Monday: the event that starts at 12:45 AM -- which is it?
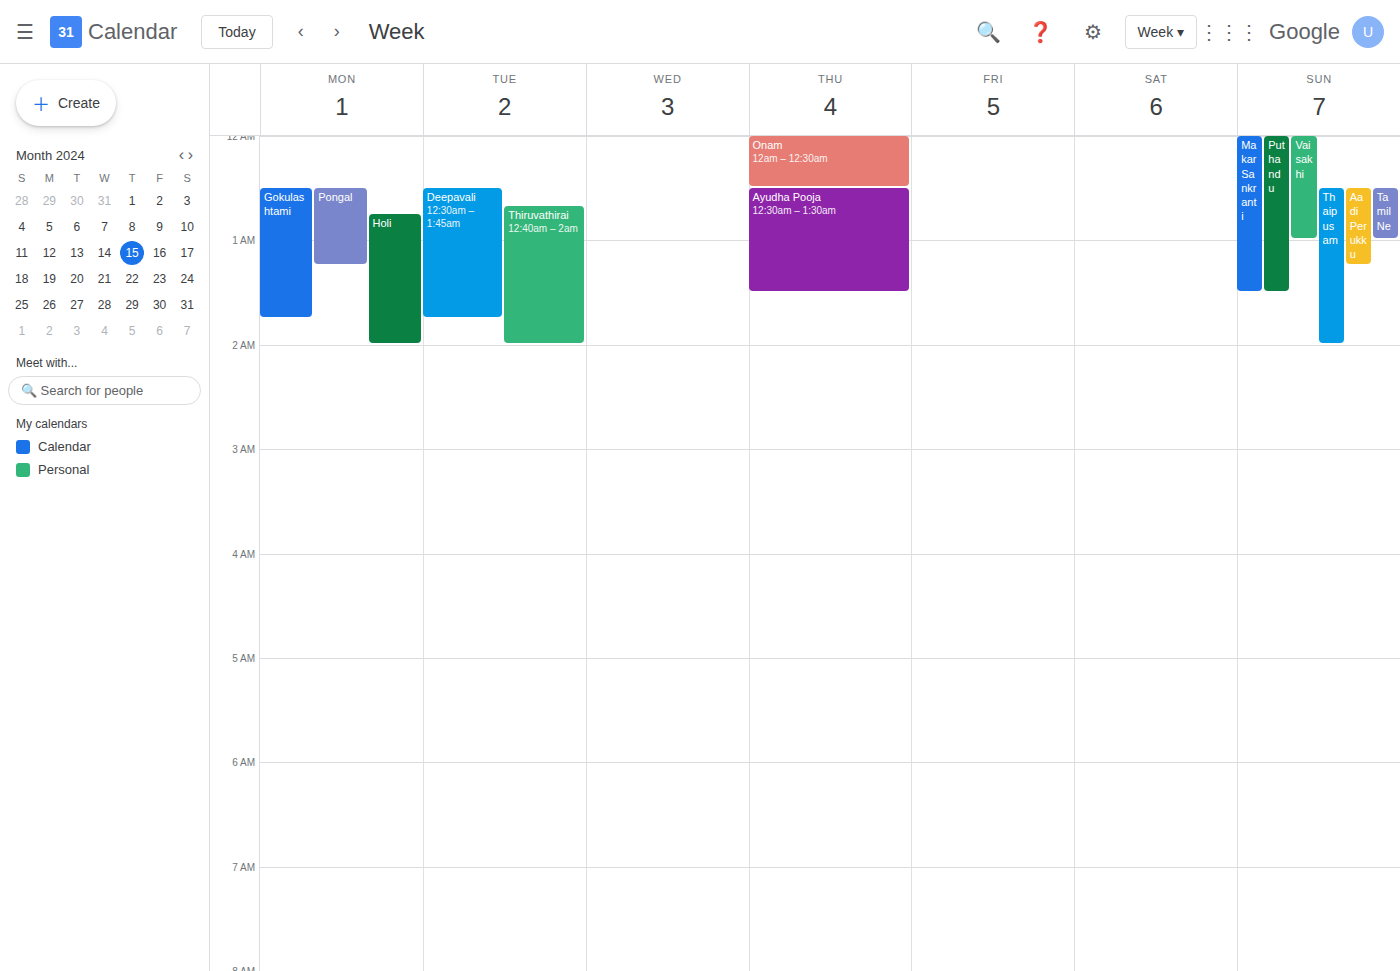
"Holi"